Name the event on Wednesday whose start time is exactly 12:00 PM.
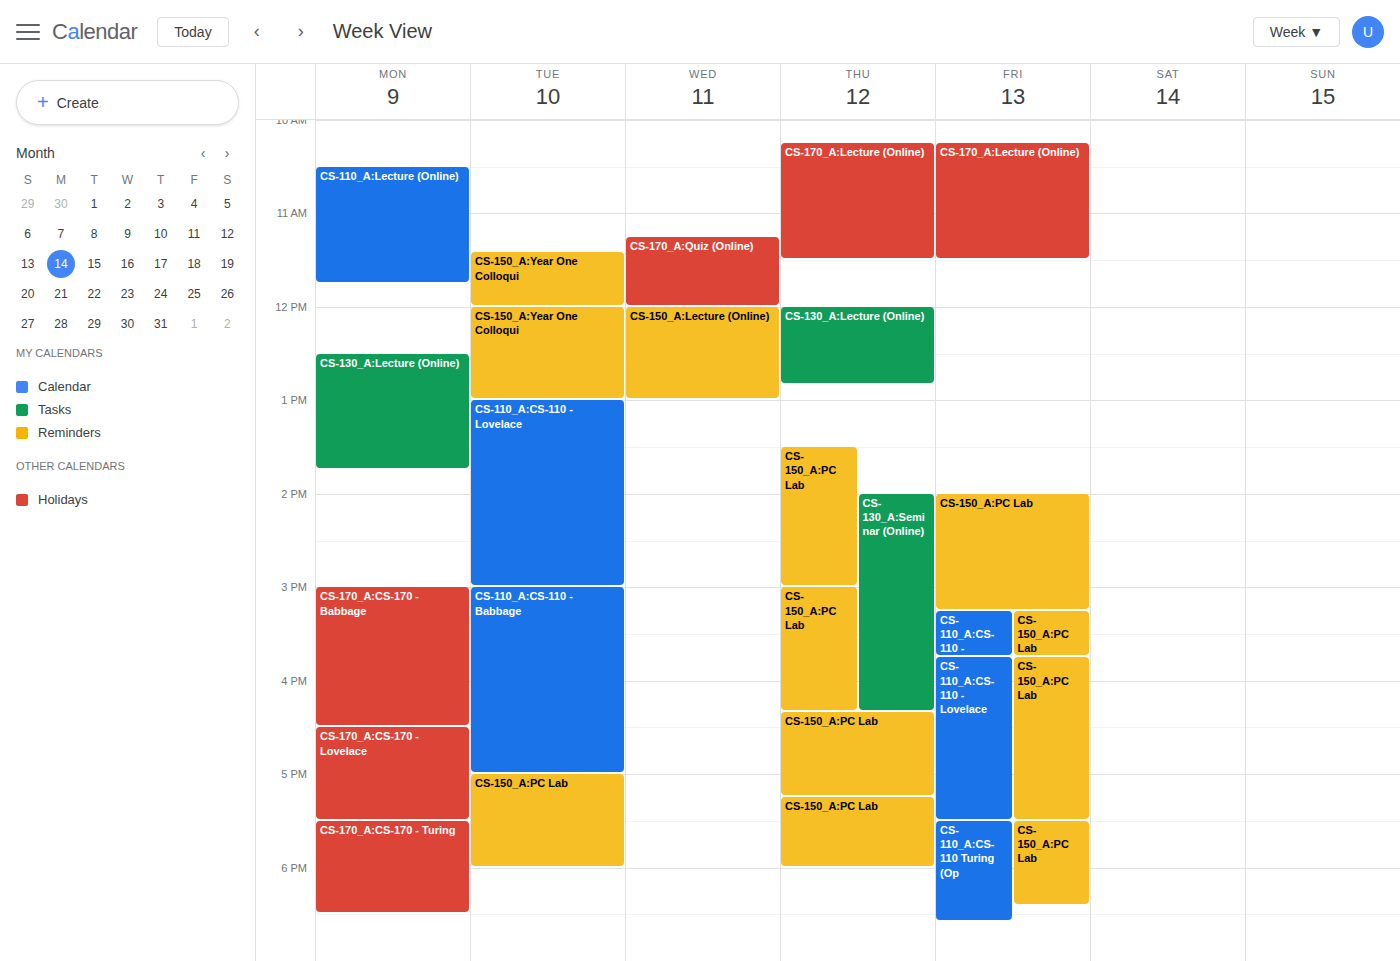
"CS-150_A:Lecture (Online)"